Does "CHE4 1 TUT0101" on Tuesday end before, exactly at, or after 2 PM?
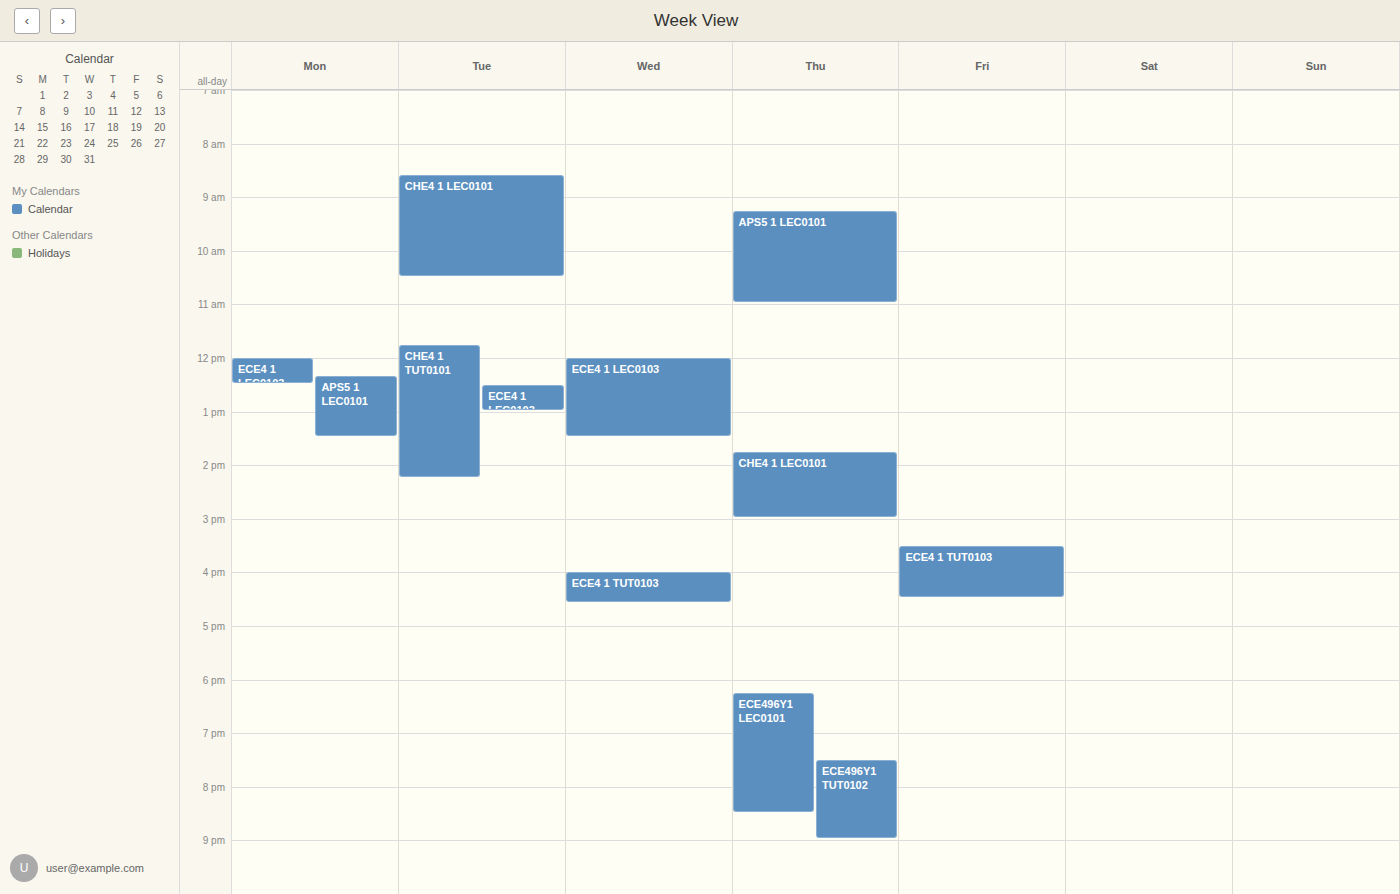
2:15 PM -- after 2 PM, 15 minutes below the 2 PM line.